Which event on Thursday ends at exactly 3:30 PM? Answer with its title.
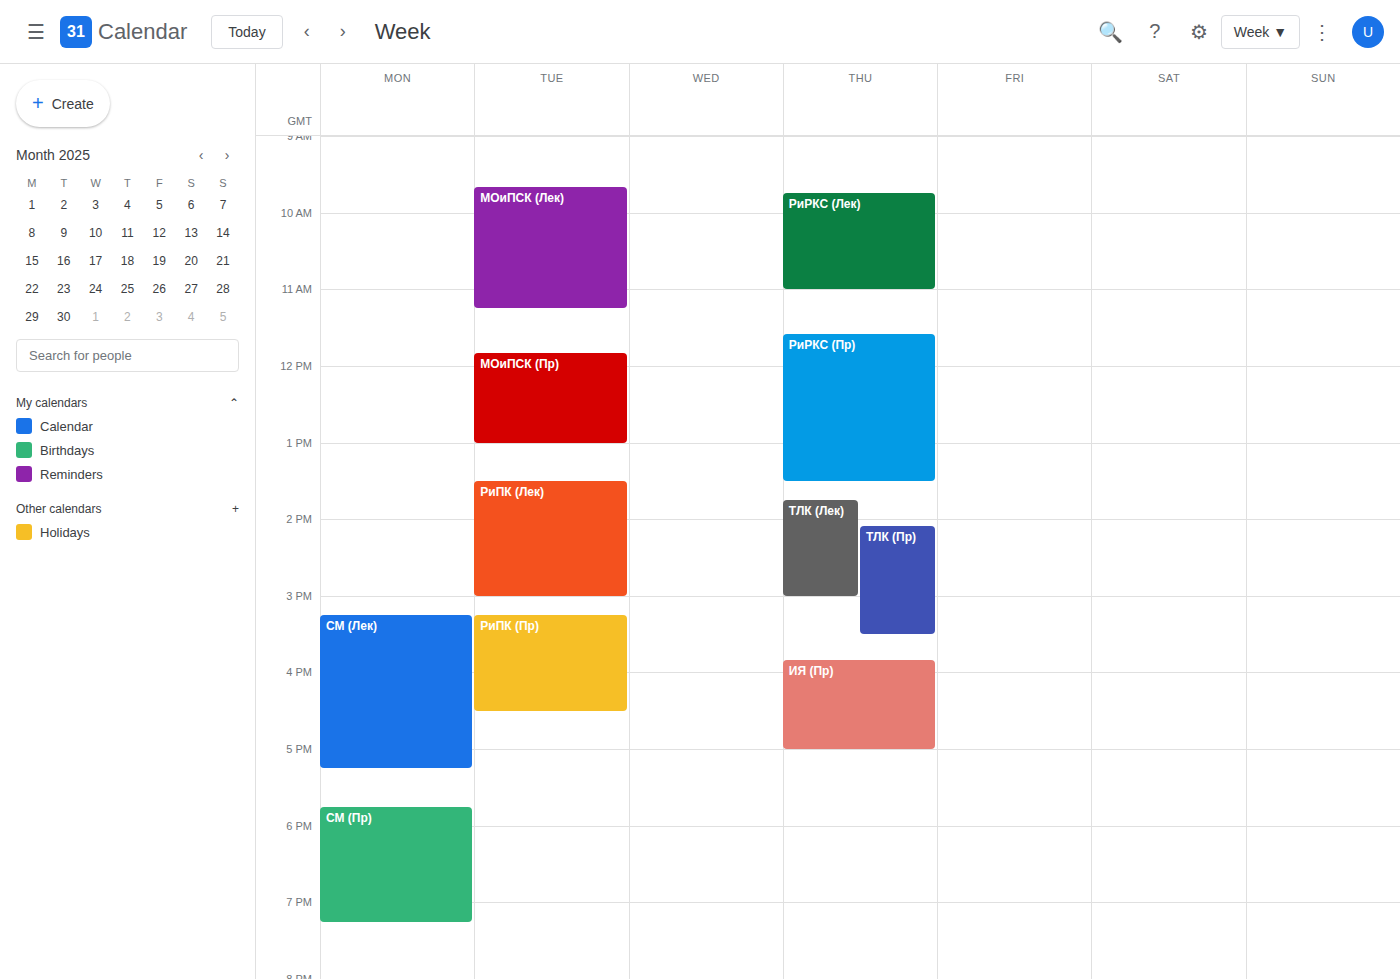
"ТЛК (Пр)"